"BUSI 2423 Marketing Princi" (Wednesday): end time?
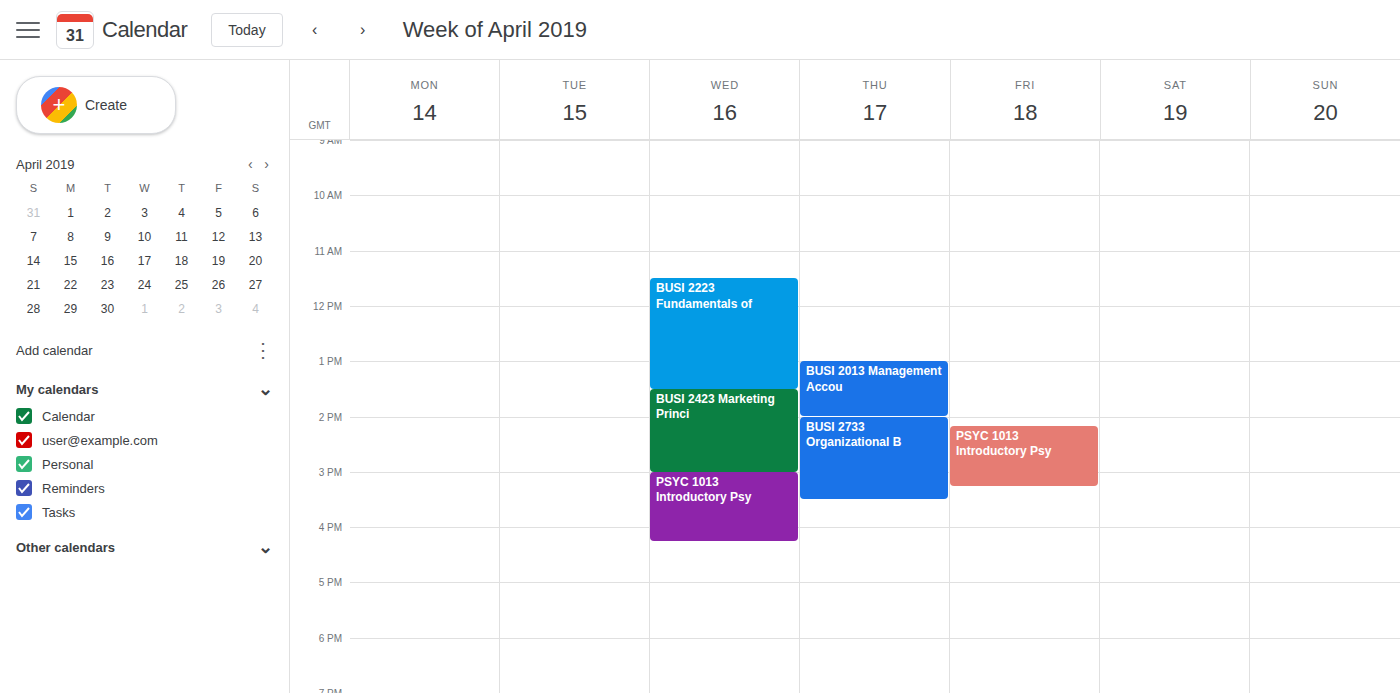
3:00 PM